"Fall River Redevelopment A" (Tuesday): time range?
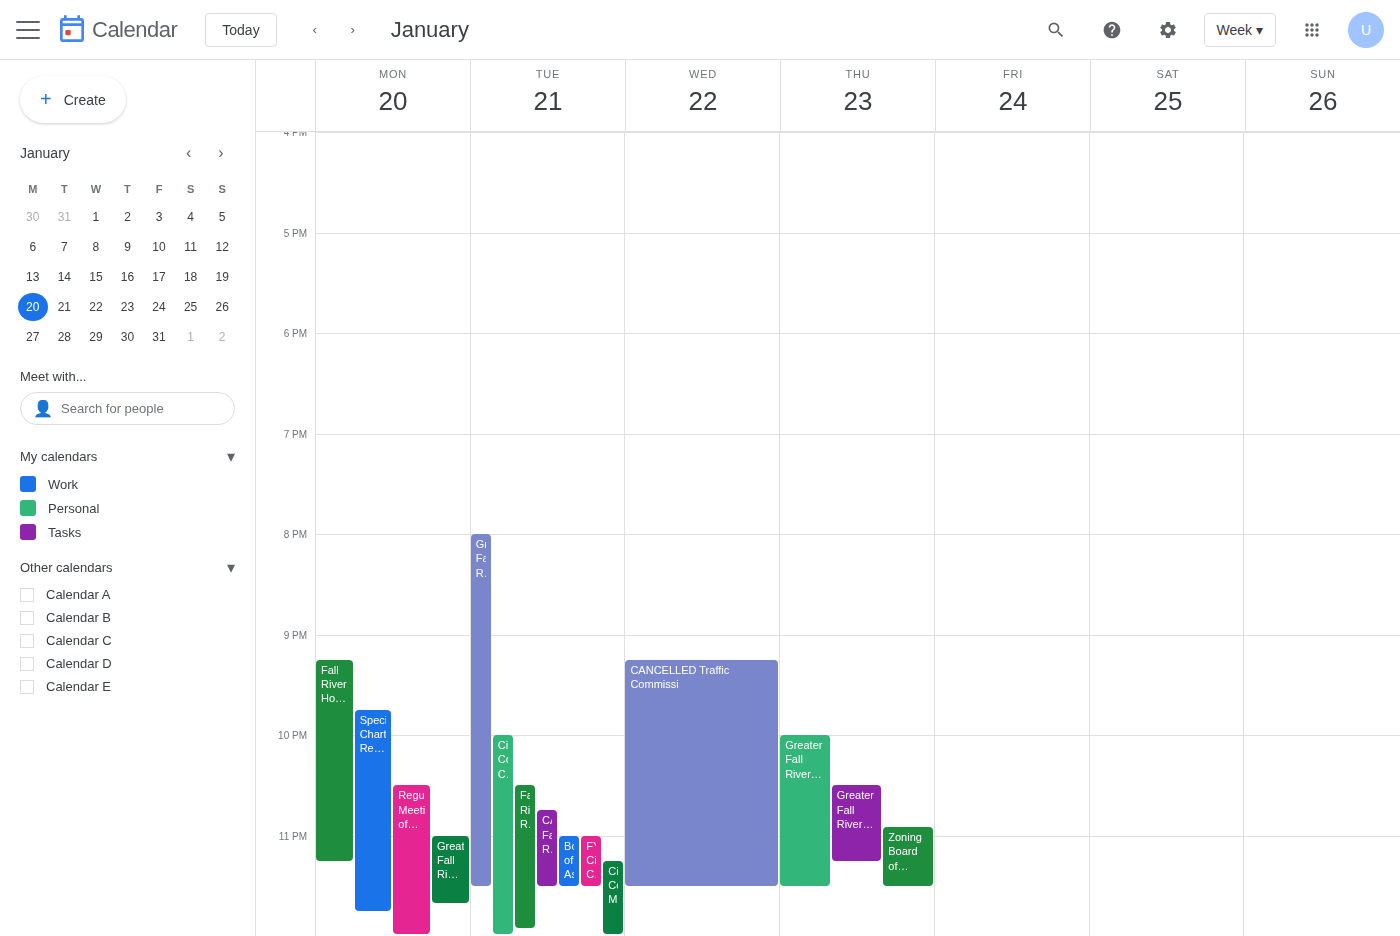
10:30 PM to 11:55 PM